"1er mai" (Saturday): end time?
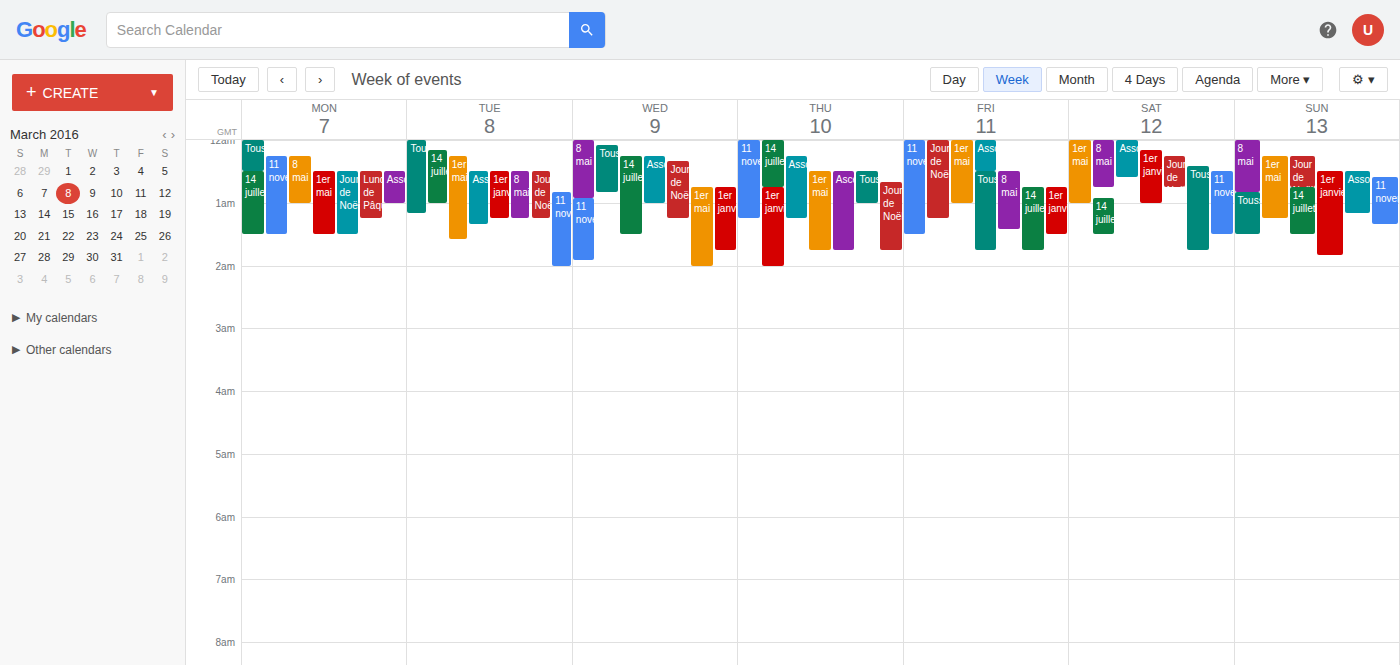
1:00 AM